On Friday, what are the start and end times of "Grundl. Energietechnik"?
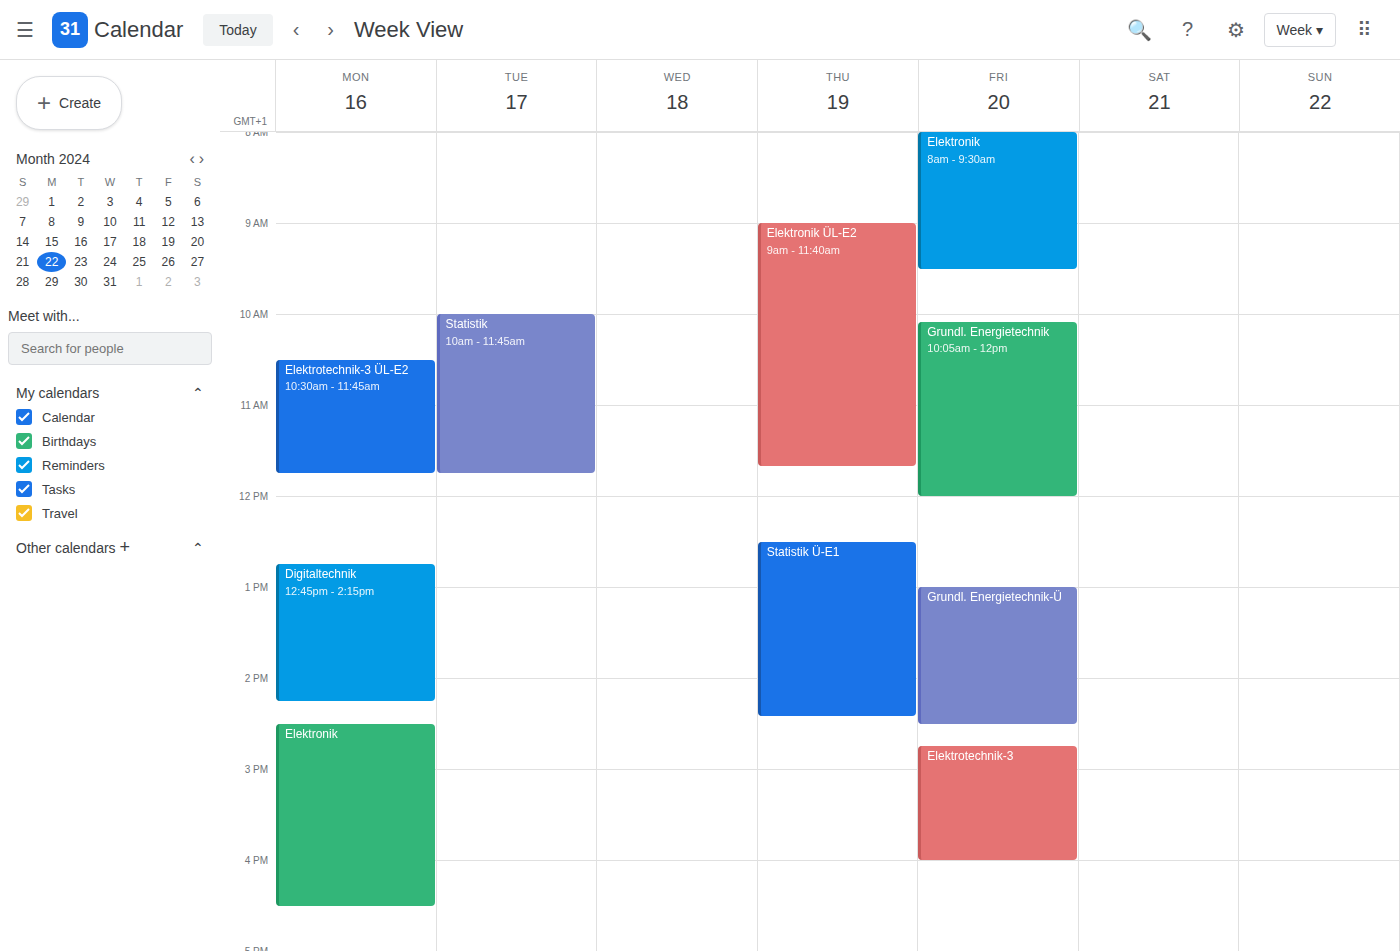
10:05 to 12:00